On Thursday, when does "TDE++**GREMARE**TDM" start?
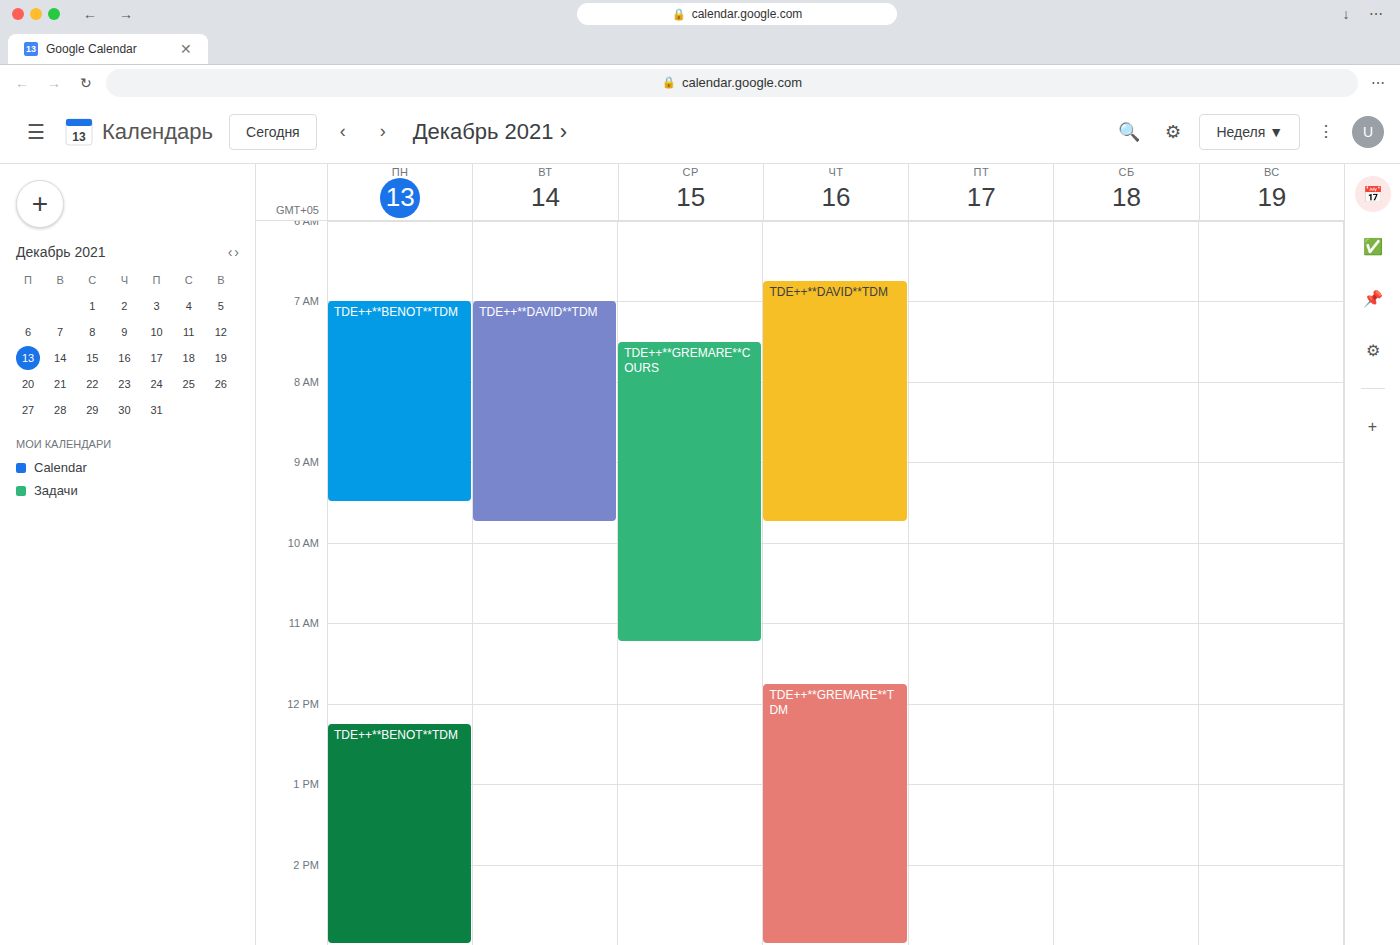
11:45 AM